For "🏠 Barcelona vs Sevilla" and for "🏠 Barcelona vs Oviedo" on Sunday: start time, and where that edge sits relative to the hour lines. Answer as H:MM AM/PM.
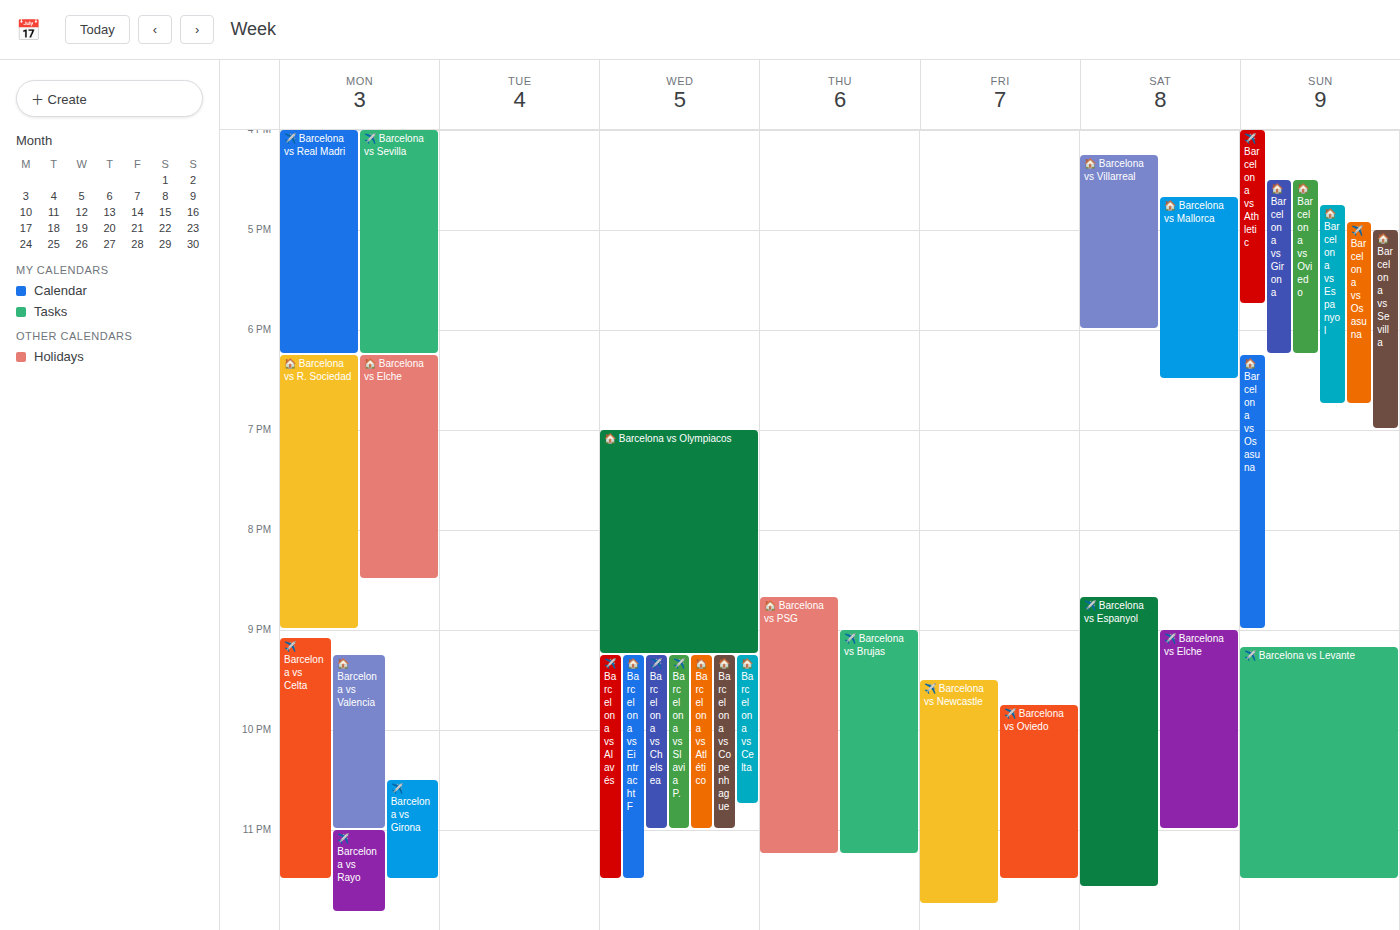
"🏠 Barcelona vs Sevilla": 5:00 PM, exactly on the 5 PM line. "🏠 Barcelona vs Oviedo": 4:30 PM, halfway between the 4 PM and 5 PM lines.